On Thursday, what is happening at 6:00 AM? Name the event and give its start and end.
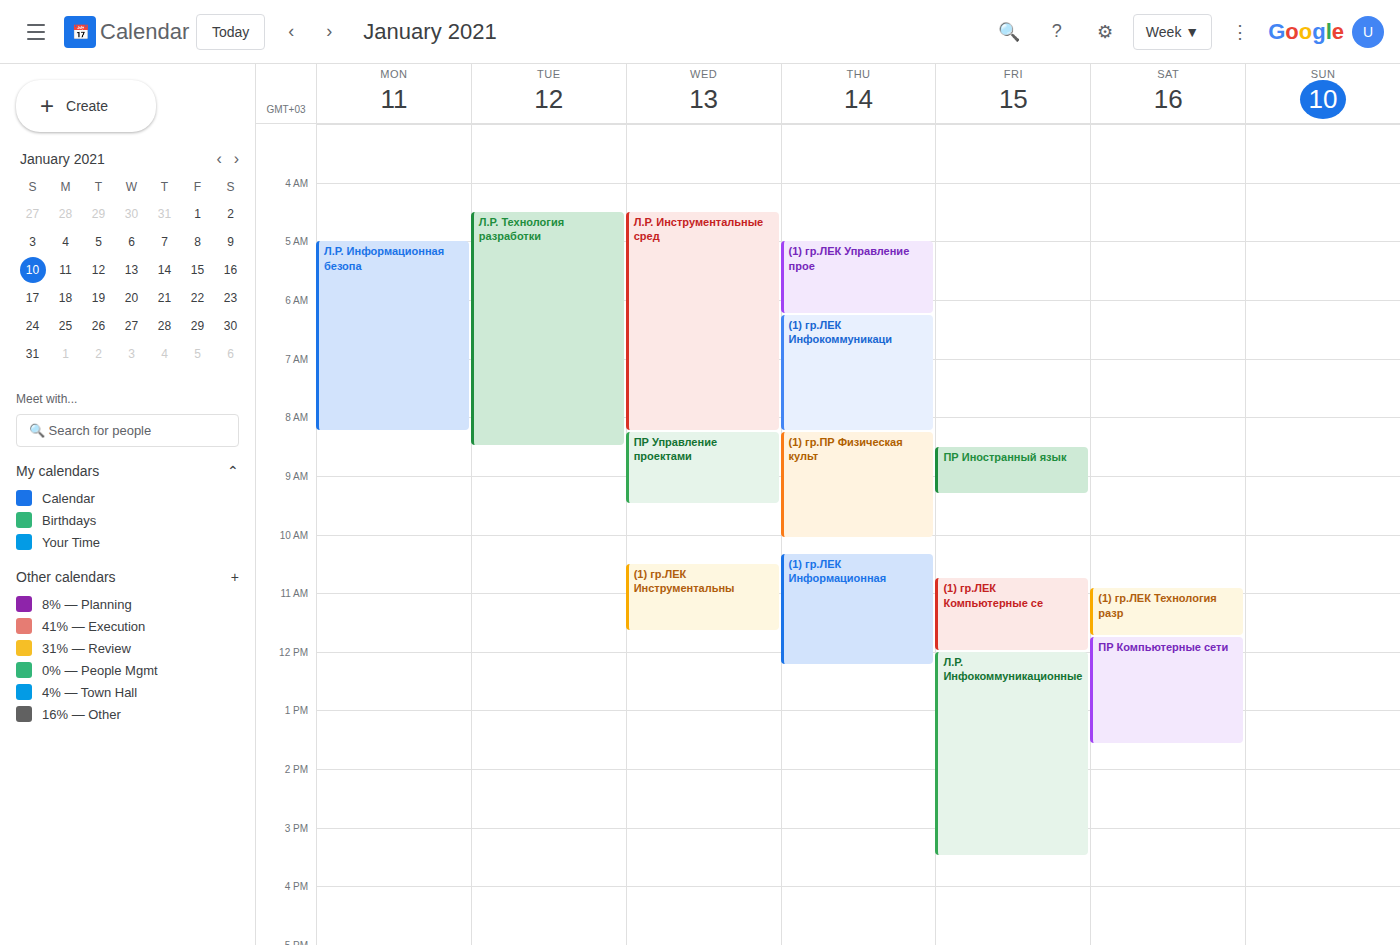
"(1) гр.ЛЕК Управление прое", 5:00 AM to 6:15 AM